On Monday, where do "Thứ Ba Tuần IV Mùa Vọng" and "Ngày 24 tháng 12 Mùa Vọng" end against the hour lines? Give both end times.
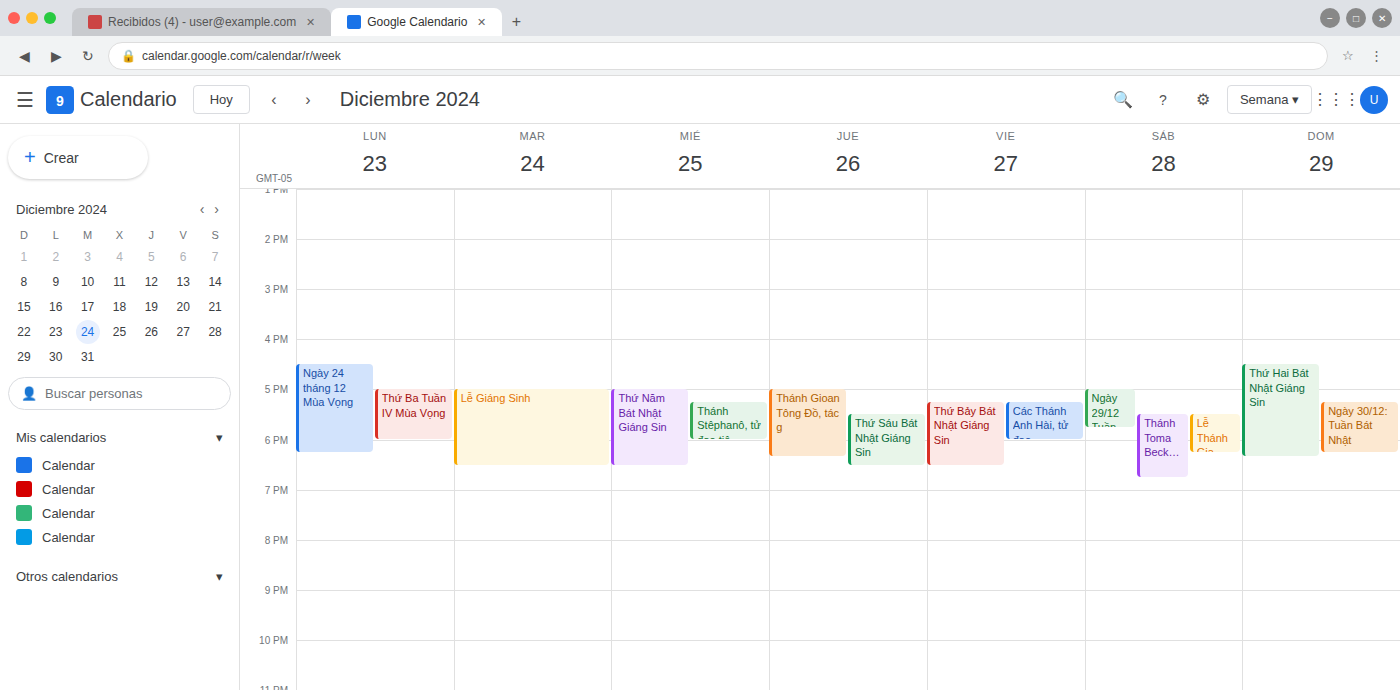
"Thứ Ba Tuần IV Mùa Vọng": 6:00 PM, exactly on the 6 PM line. "Ngày 24 tháng 12 Mùa Vọng": 6:15 PM, neither: a quarter of the way from the 6 PM line to the 7 PM line.